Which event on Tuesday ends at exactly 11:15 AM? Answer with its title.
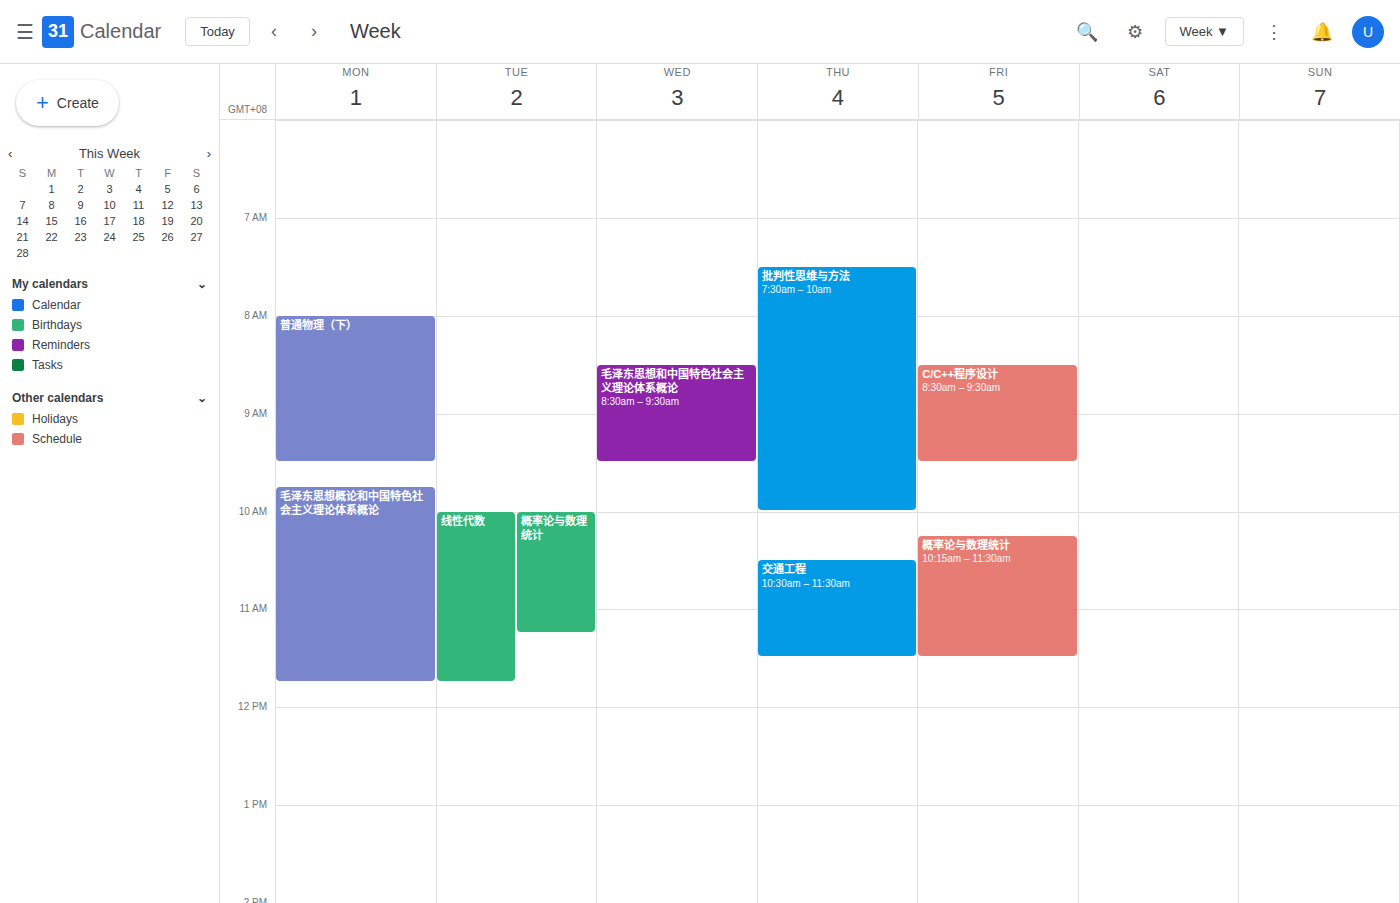
"概率论与数理统计"